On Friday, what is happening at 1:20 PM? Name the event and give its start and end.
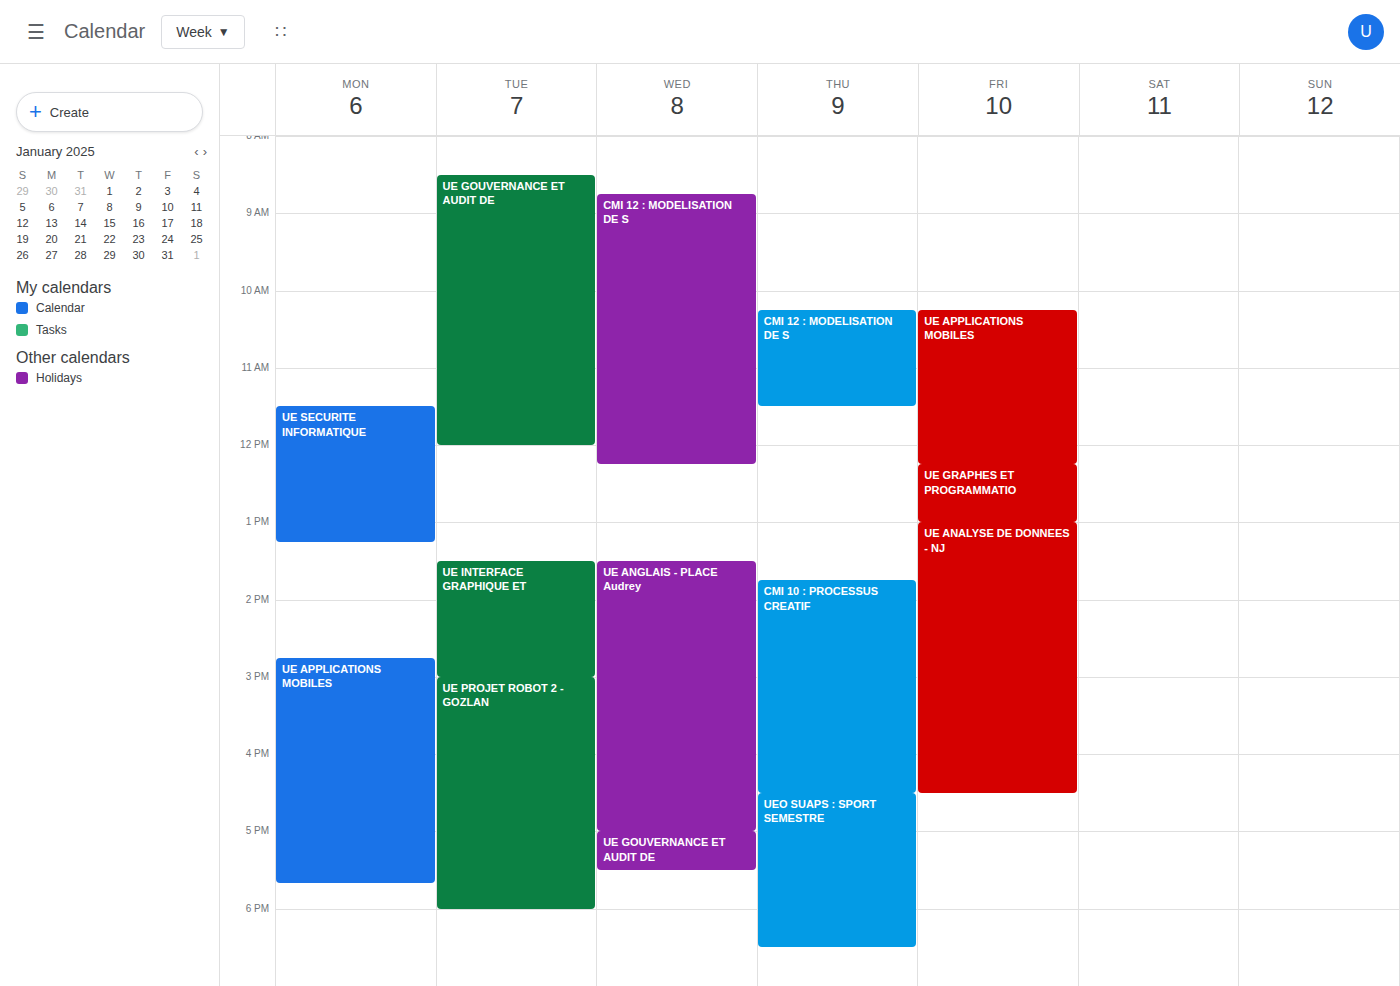
"UE ANALYSE DE DONNEES - NJ", 1:00 PM to 4:30 PM